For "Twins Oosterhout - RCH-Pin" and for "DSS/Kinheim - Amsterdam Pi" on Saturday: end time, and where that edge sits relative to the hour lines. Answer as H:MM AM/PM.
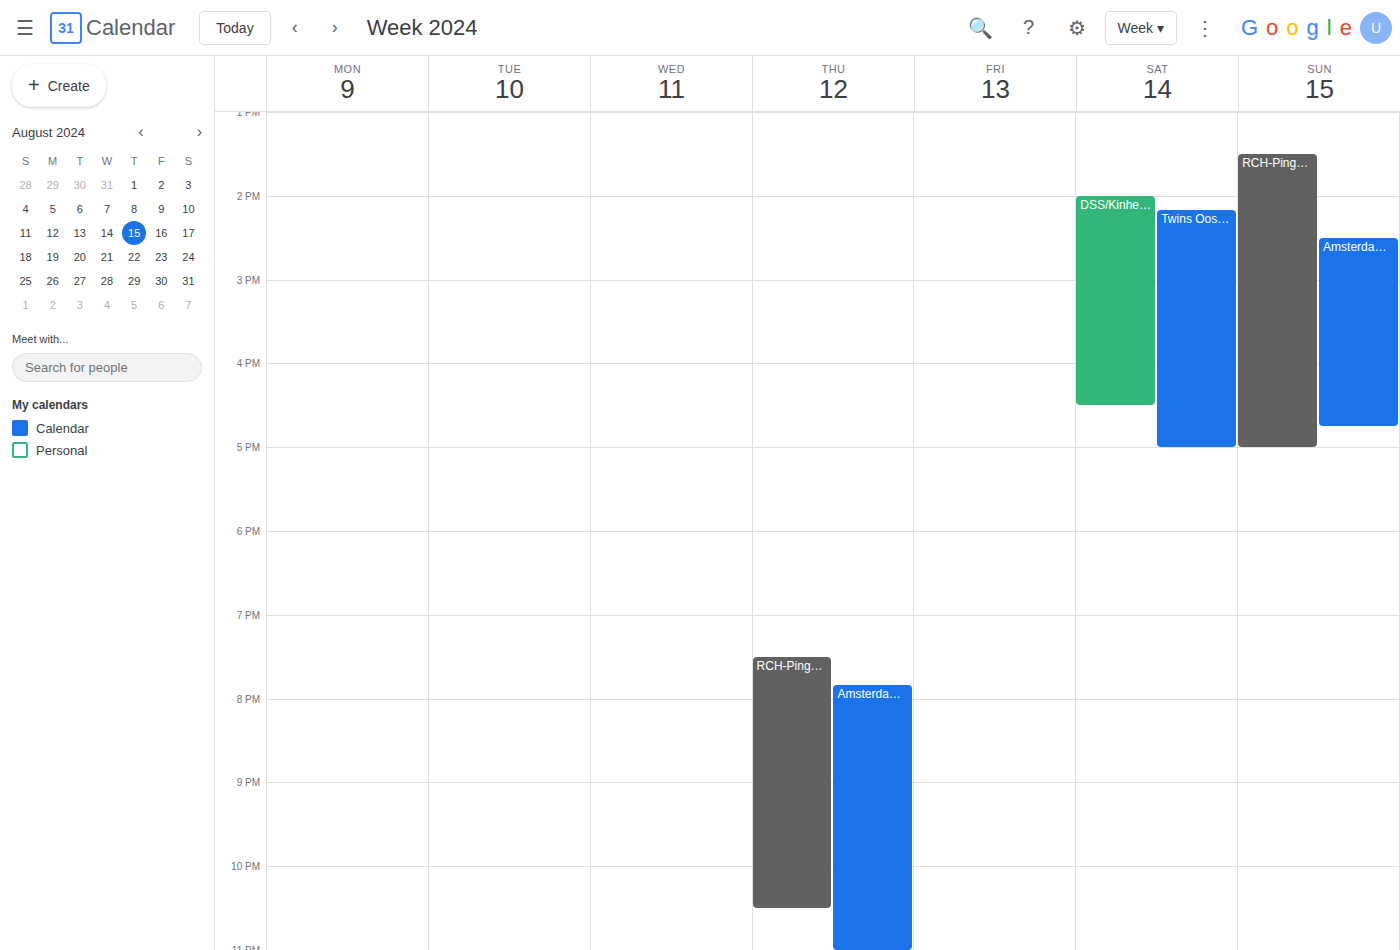
"Twins Oosterhout - RCH-Pin": 5:00 PM, exactly on the 5 PM line. "DSS/Kinheim - Amsterdam Pi": 4:30 PM, halfway between the 4 PM and 5 PM lines.